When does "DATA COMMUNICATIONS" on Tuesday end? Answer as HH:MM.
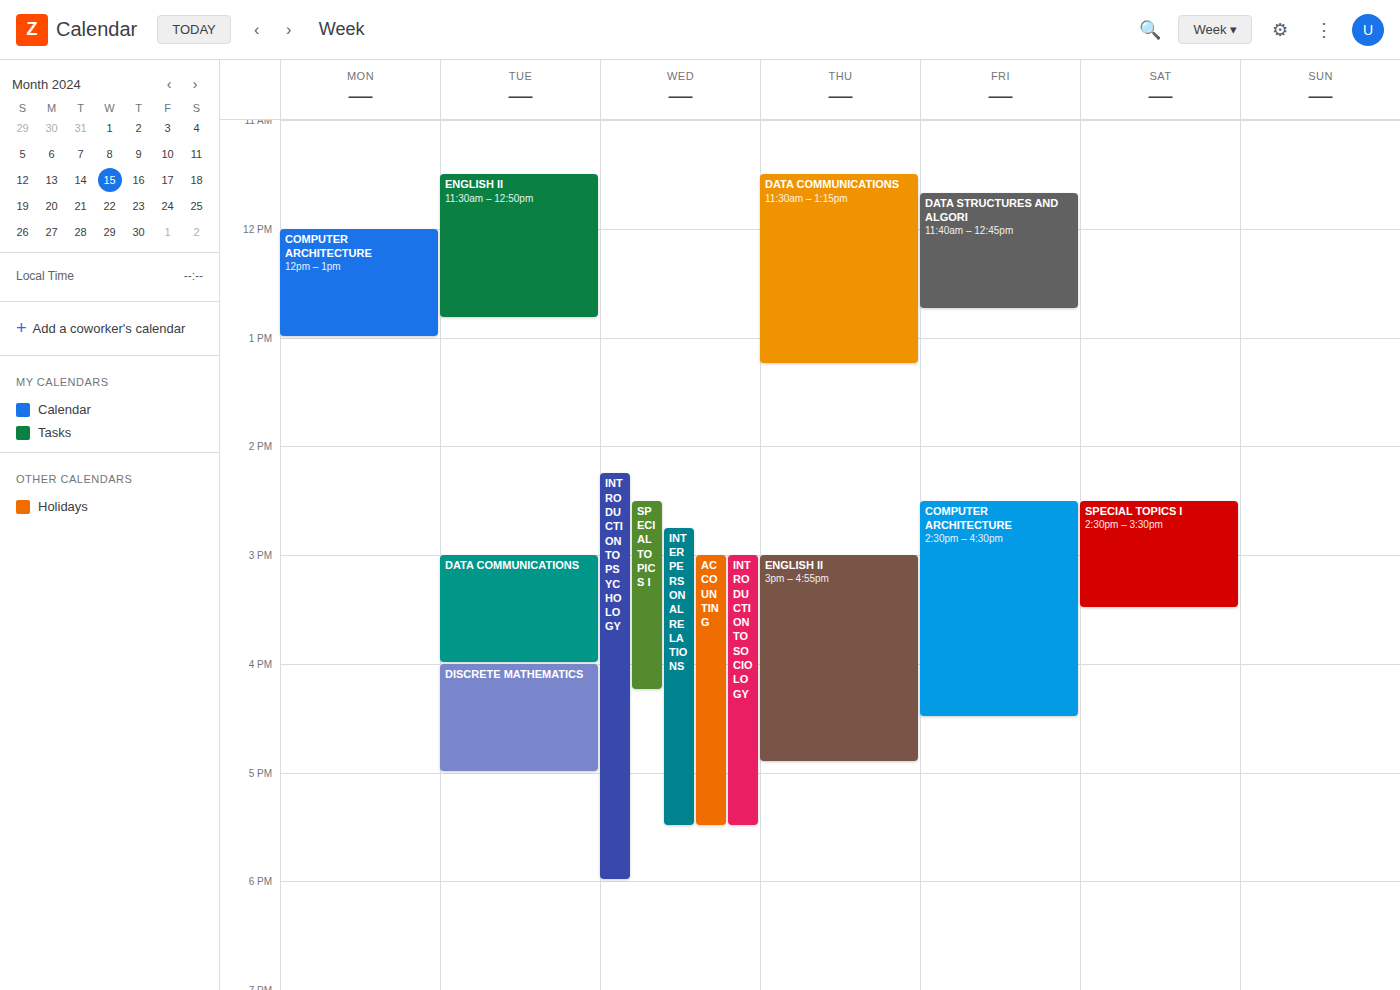
16:00